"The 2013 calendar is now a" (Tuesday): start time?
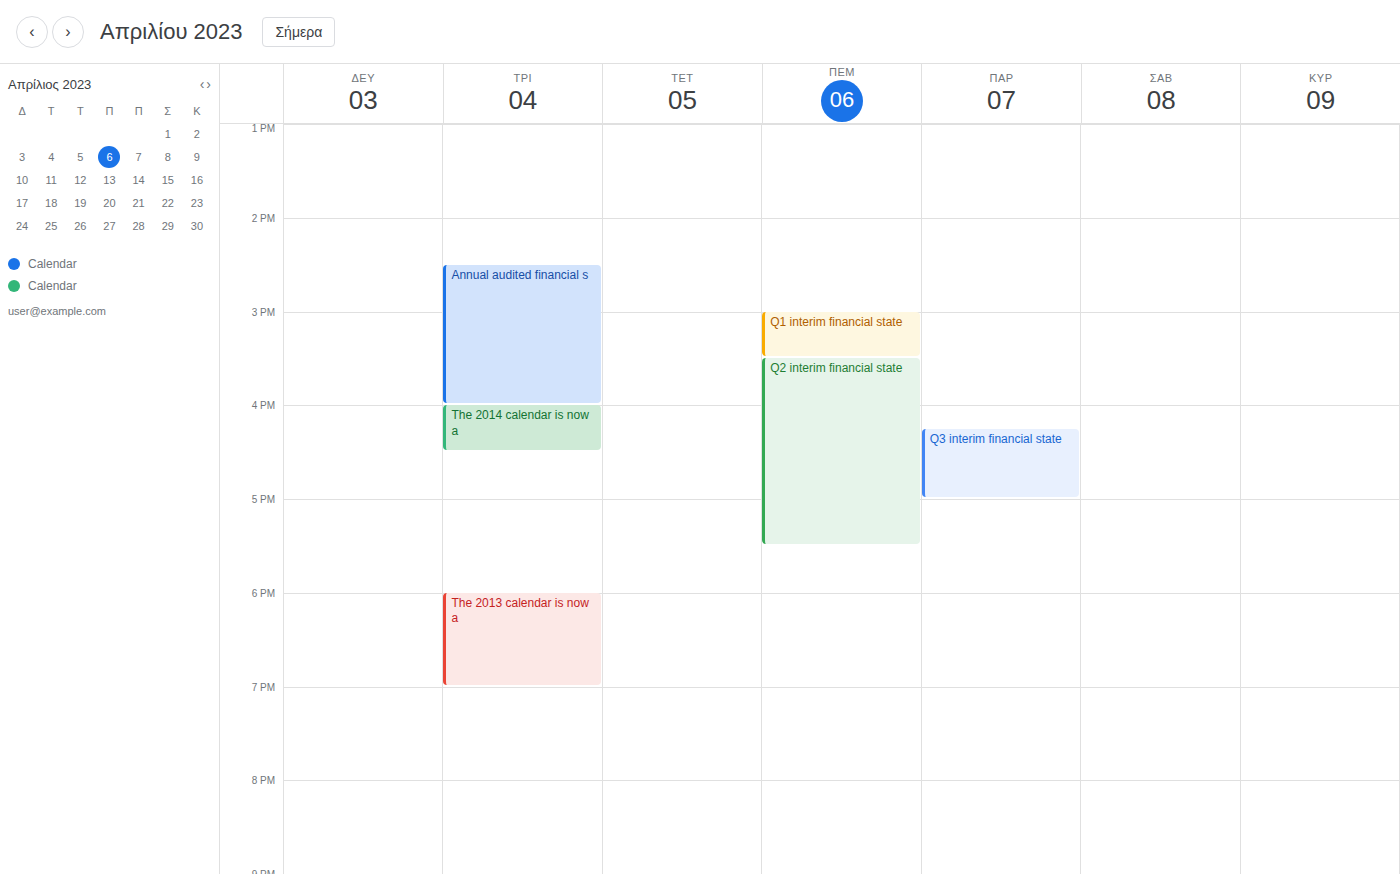
6:00 PM